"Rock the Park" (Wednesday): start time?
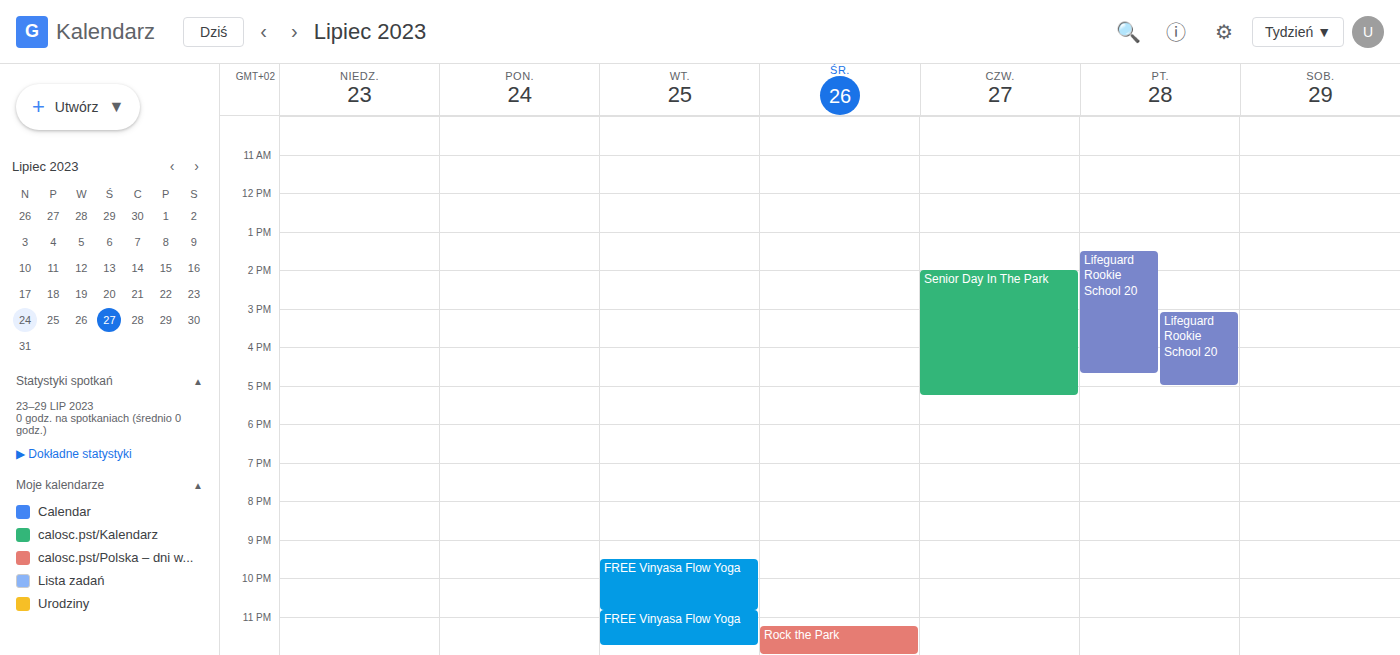
23:15